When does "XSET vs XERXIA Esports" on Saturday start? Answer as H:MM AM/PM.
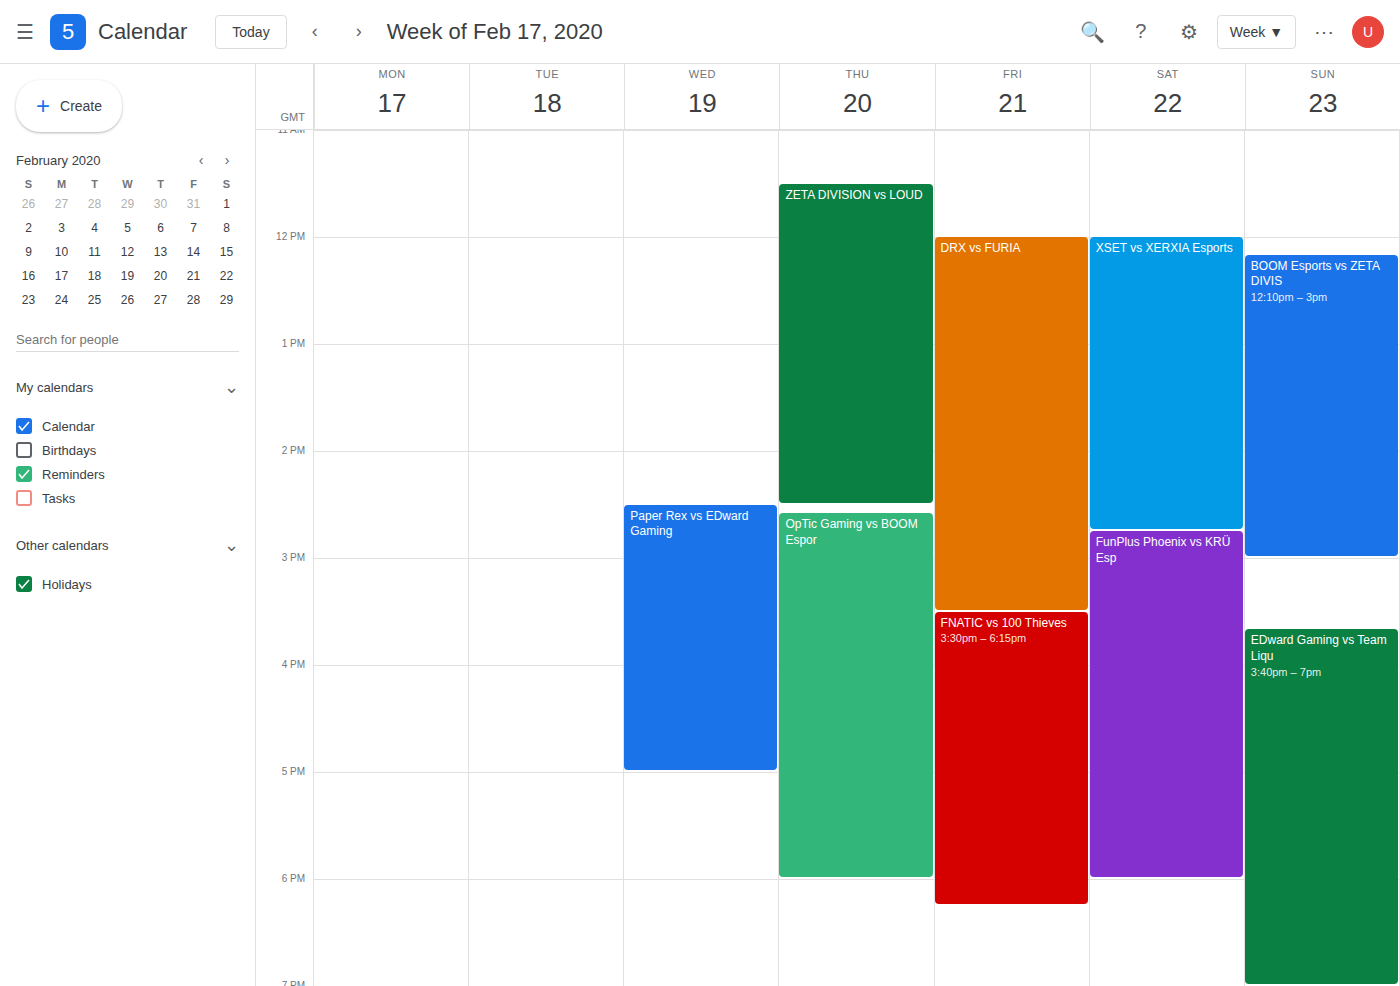
12:00 PM